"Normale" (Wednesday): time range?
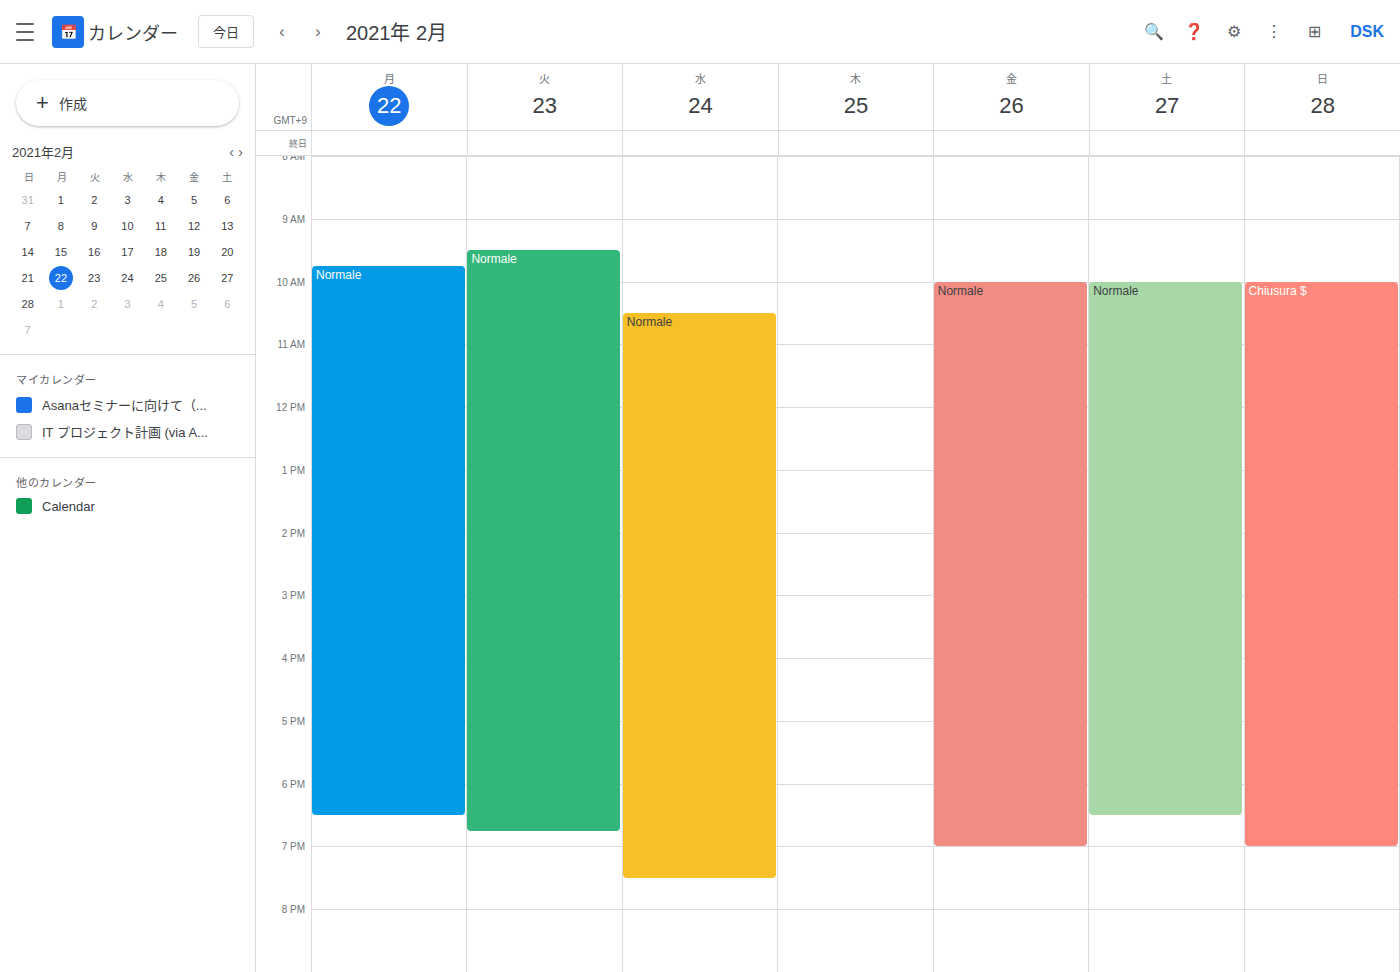
10:30 AM to 7:30 PM